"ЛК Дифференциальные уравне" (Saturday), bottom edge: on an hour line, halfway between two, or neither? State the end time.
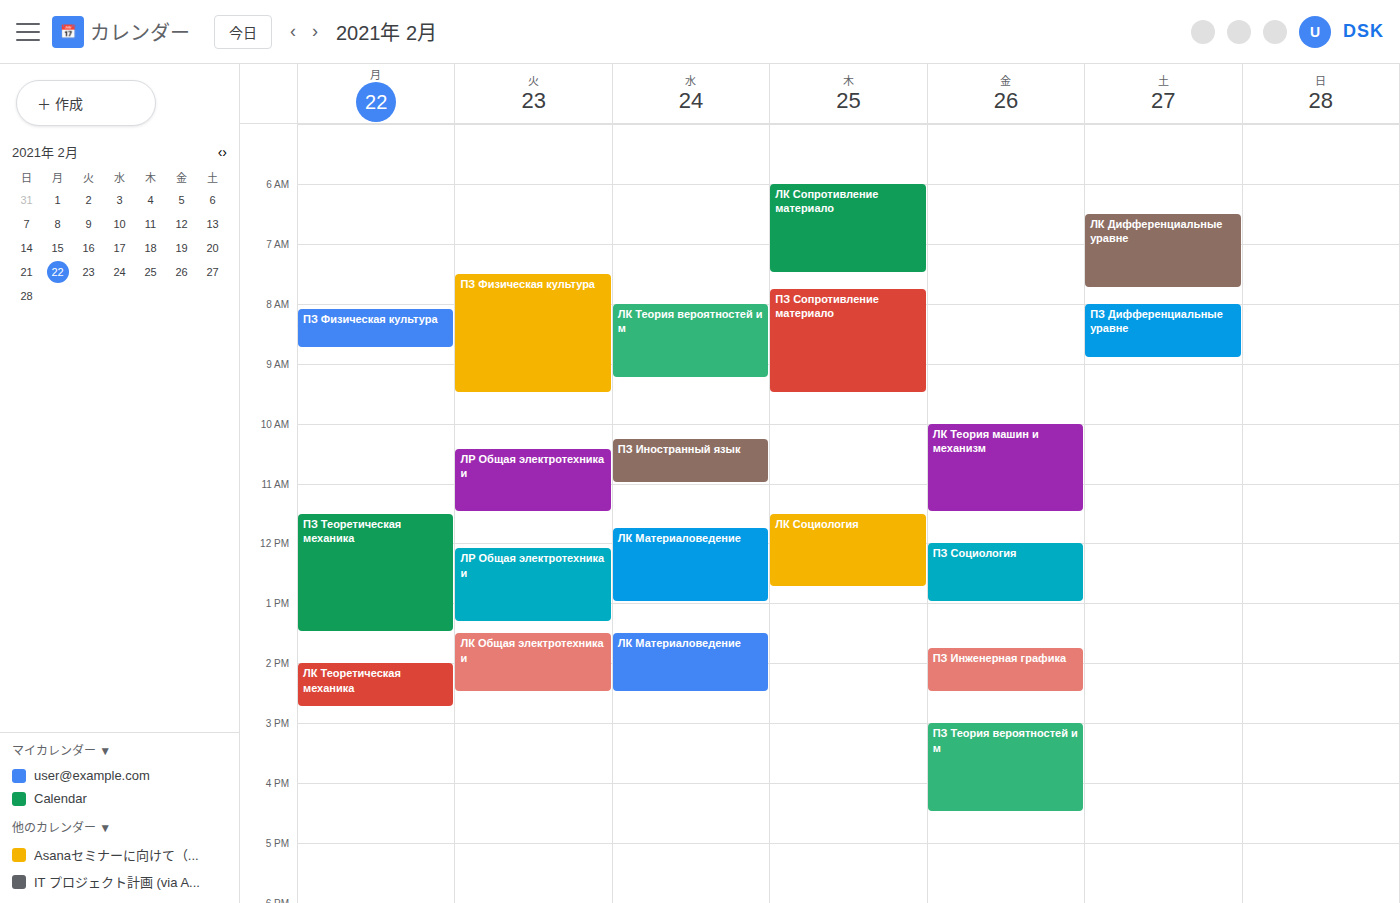
7:45 AM -- neither: three quarters of the way from the 7 AM line to the 8 AM line.